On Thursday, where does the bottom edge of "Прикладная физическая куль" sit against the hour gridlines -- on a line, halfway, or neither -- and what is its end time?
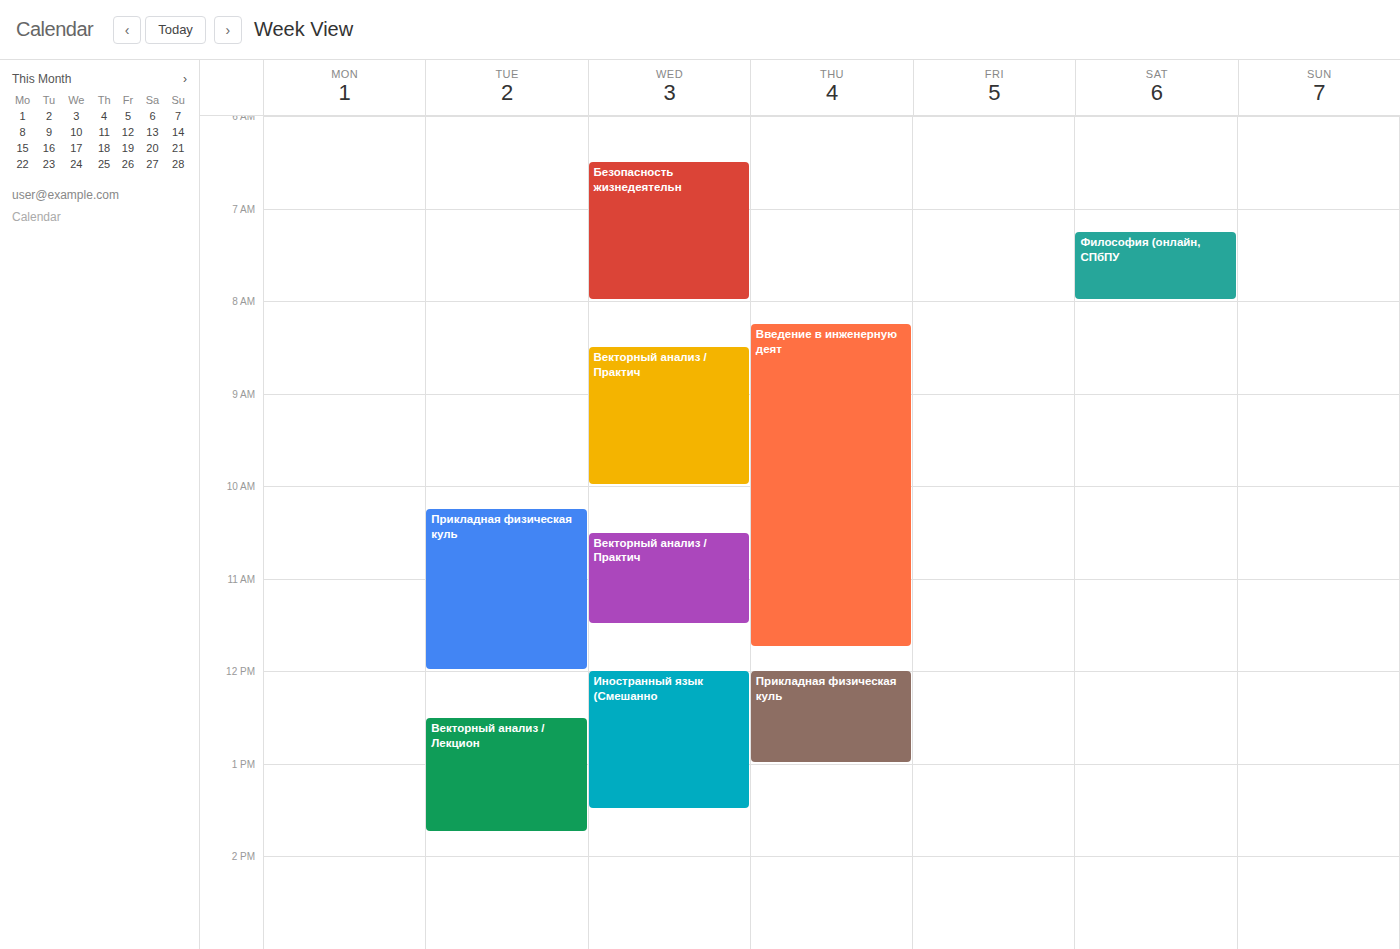
1:00 PM -- exactly on the 1 PM line.